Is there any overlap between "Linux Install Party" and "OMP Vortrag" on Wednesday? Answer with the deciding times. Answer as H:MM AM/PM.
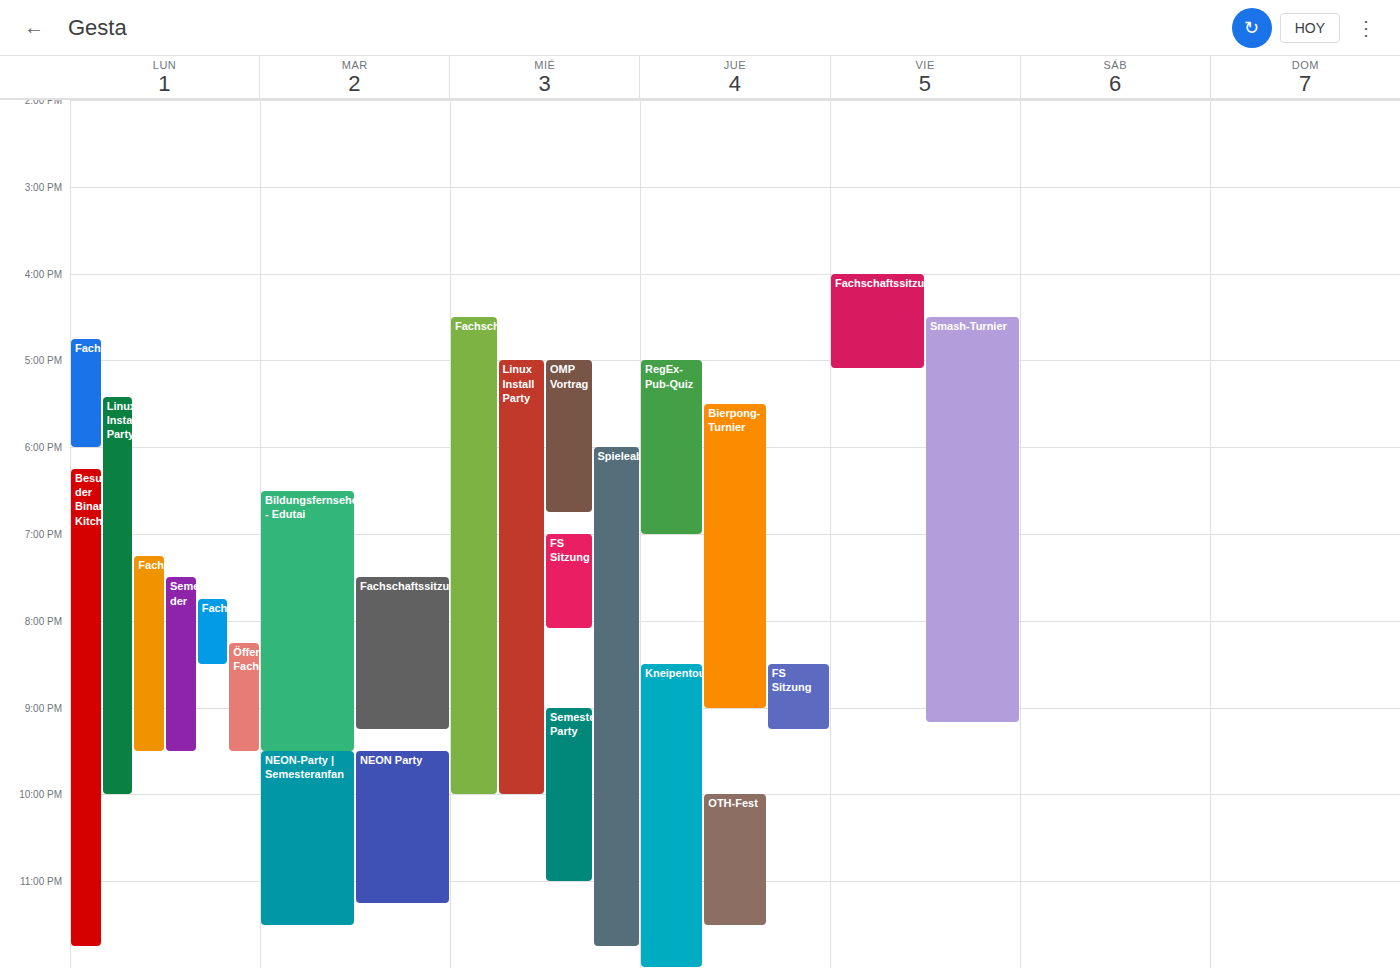
"Linux Install Party" starts at 5:00 PM, before "OMP Vortrag" ends at 6:45 PM -- they overlap.